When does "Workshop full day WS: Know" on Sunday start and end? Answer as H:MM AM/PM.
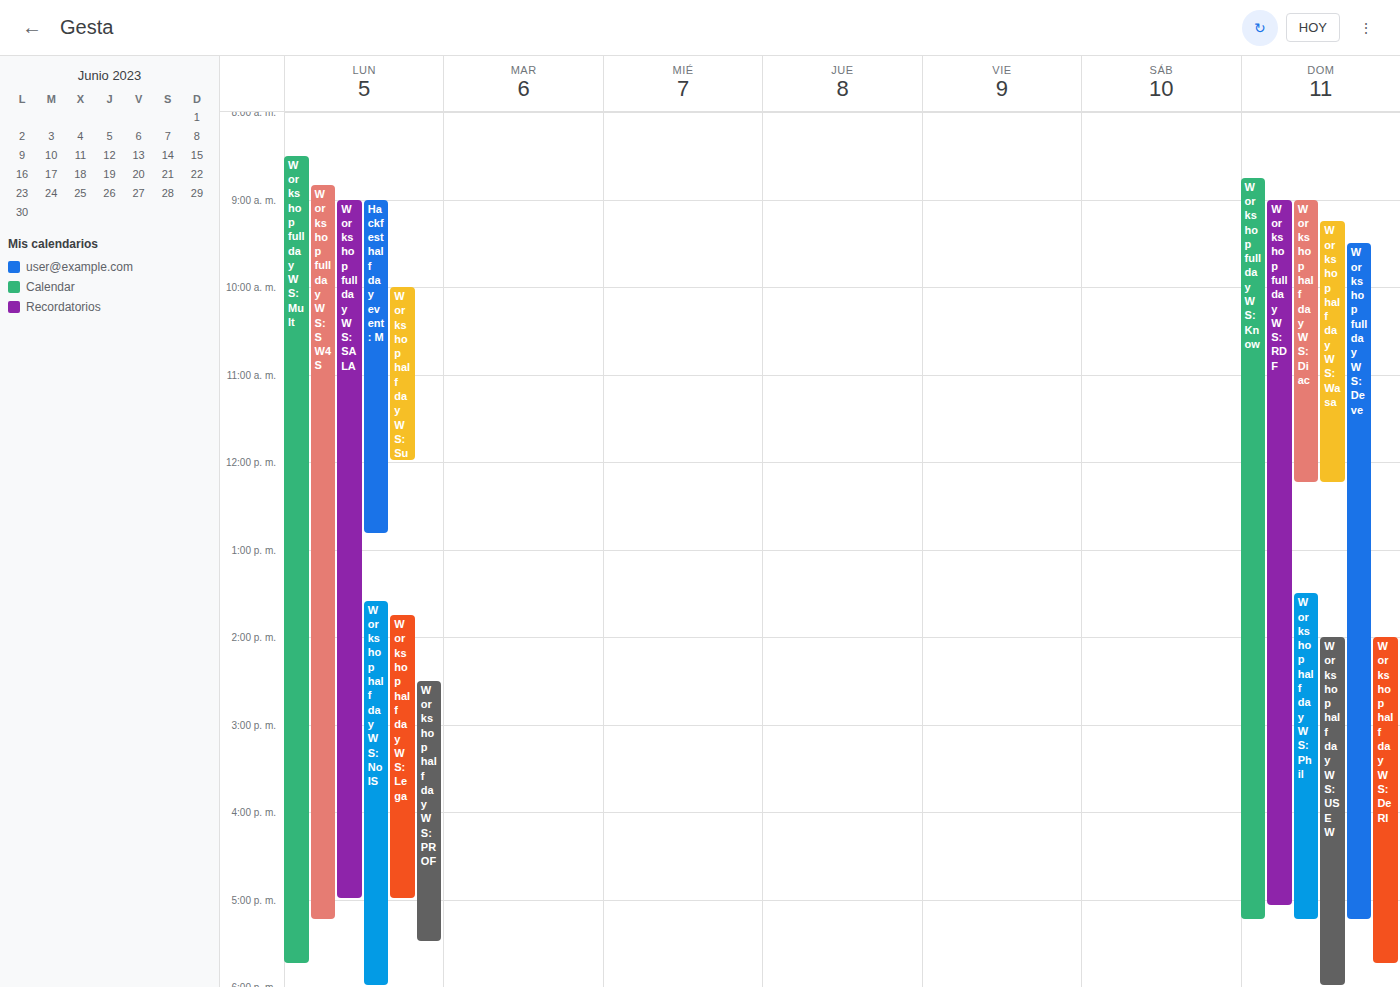
8:45 AM to 5:15 PM